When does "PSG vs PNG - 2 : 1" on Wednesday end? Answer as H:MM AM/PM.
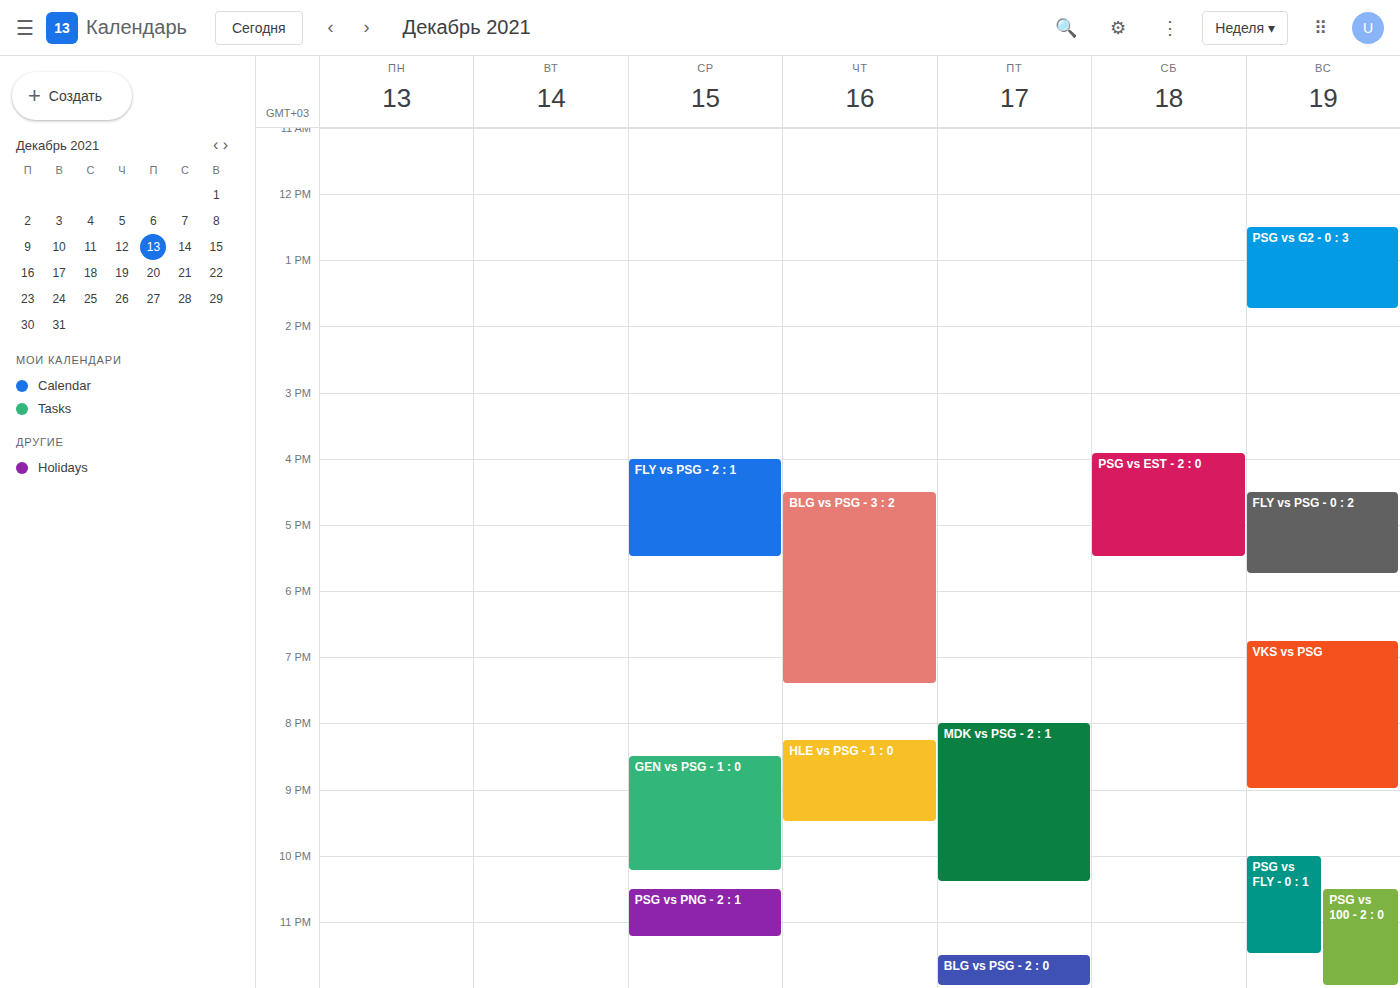
11:15 PM